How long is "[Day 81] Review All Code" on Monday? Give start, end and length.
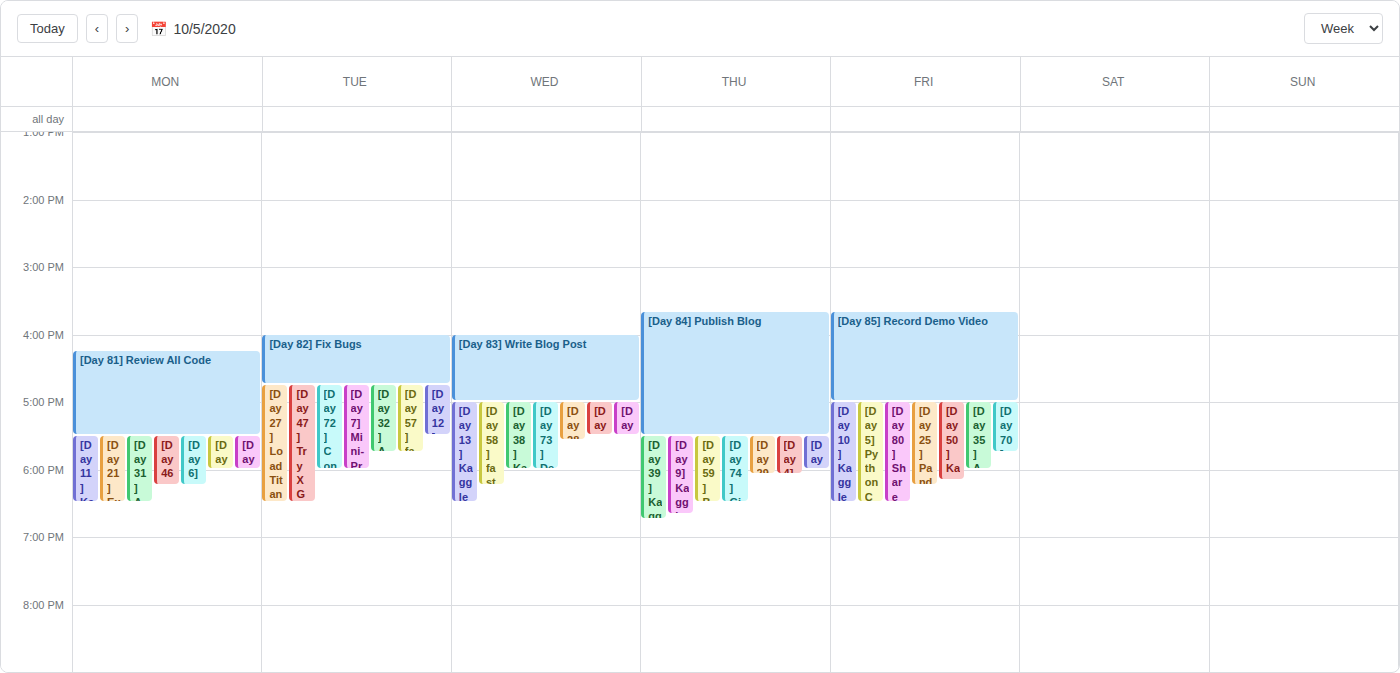
4:15 PM to 5:30 PM, 1 hour 15 minutes